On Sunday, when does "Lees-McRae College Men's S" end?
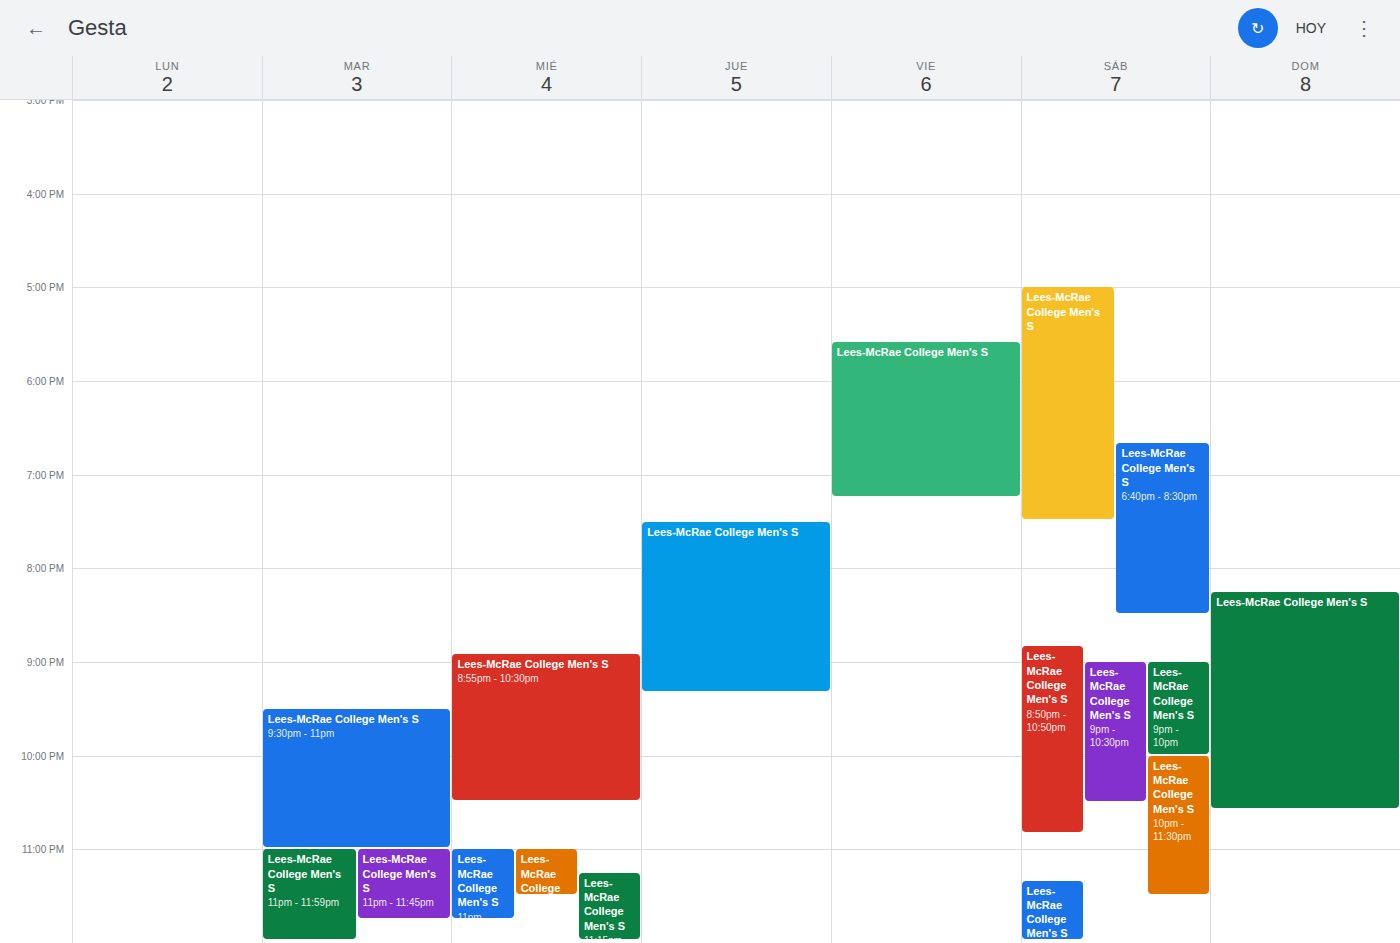
10:35 PM